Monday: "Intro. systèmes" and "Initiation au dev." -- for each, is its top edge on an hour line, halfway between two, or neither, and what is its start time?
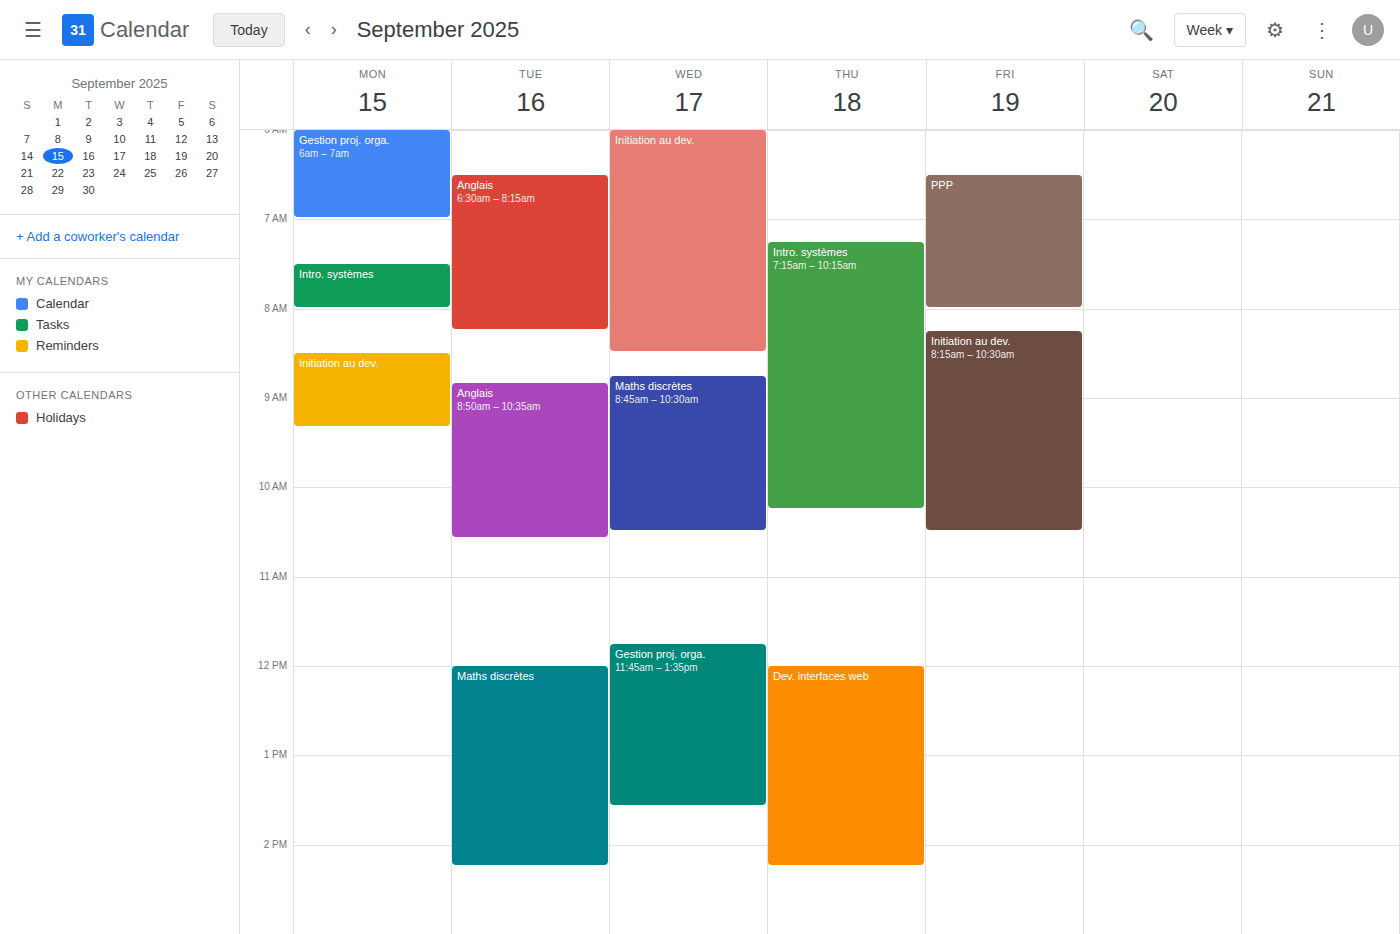
"Intro. systèmes": 7:30 AM, halfway between the 7 AM and 8 AM lines. "Initiation au dev.": 8:30 AM, halfway between the 8 AM and 9 AM lines.